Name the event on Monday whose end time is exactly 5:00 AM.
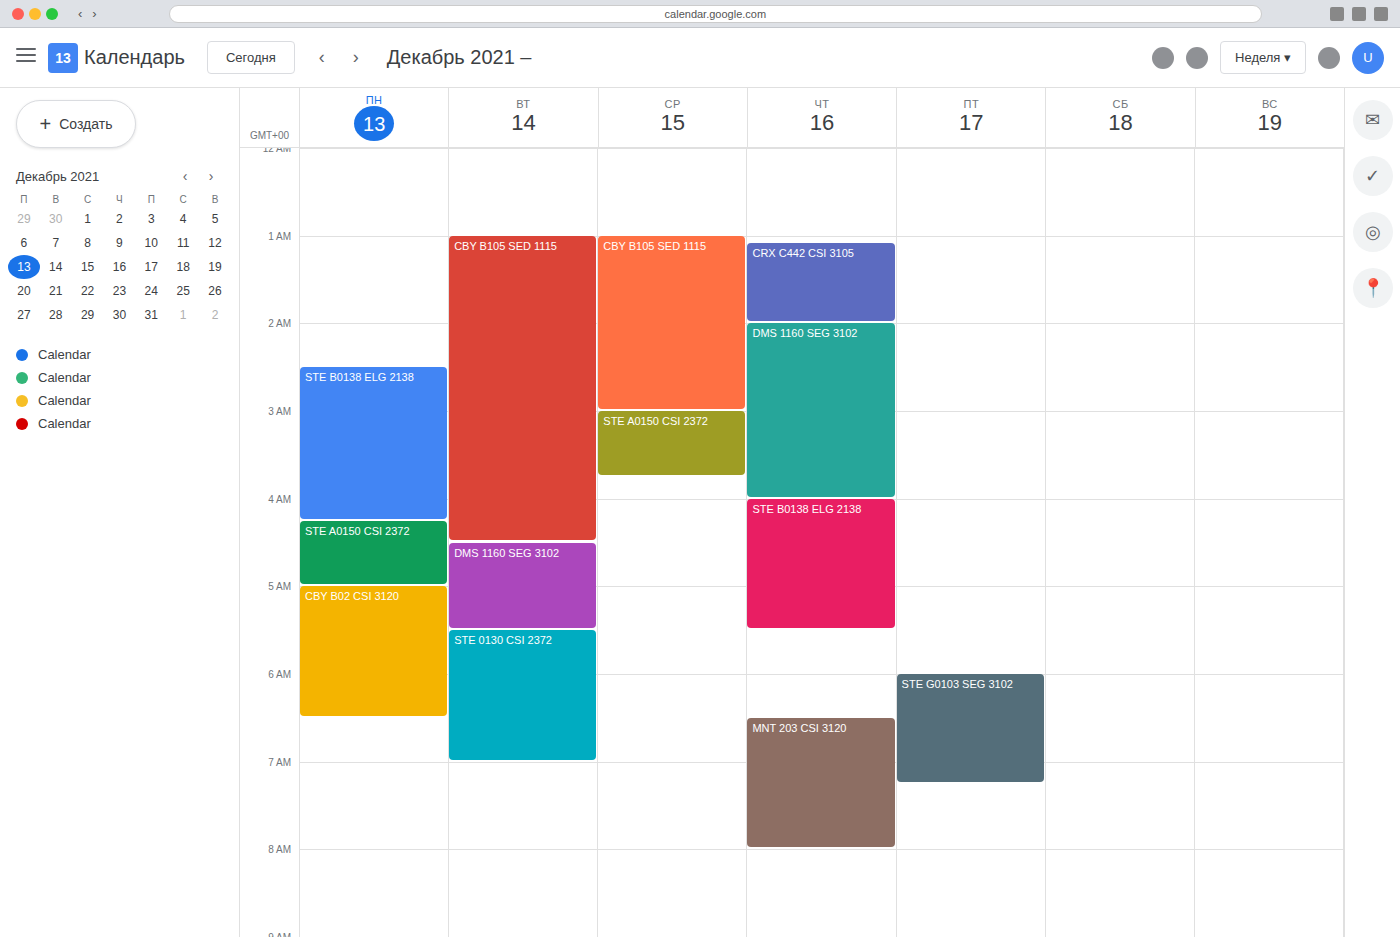
"STE A0150 CSI 2372"